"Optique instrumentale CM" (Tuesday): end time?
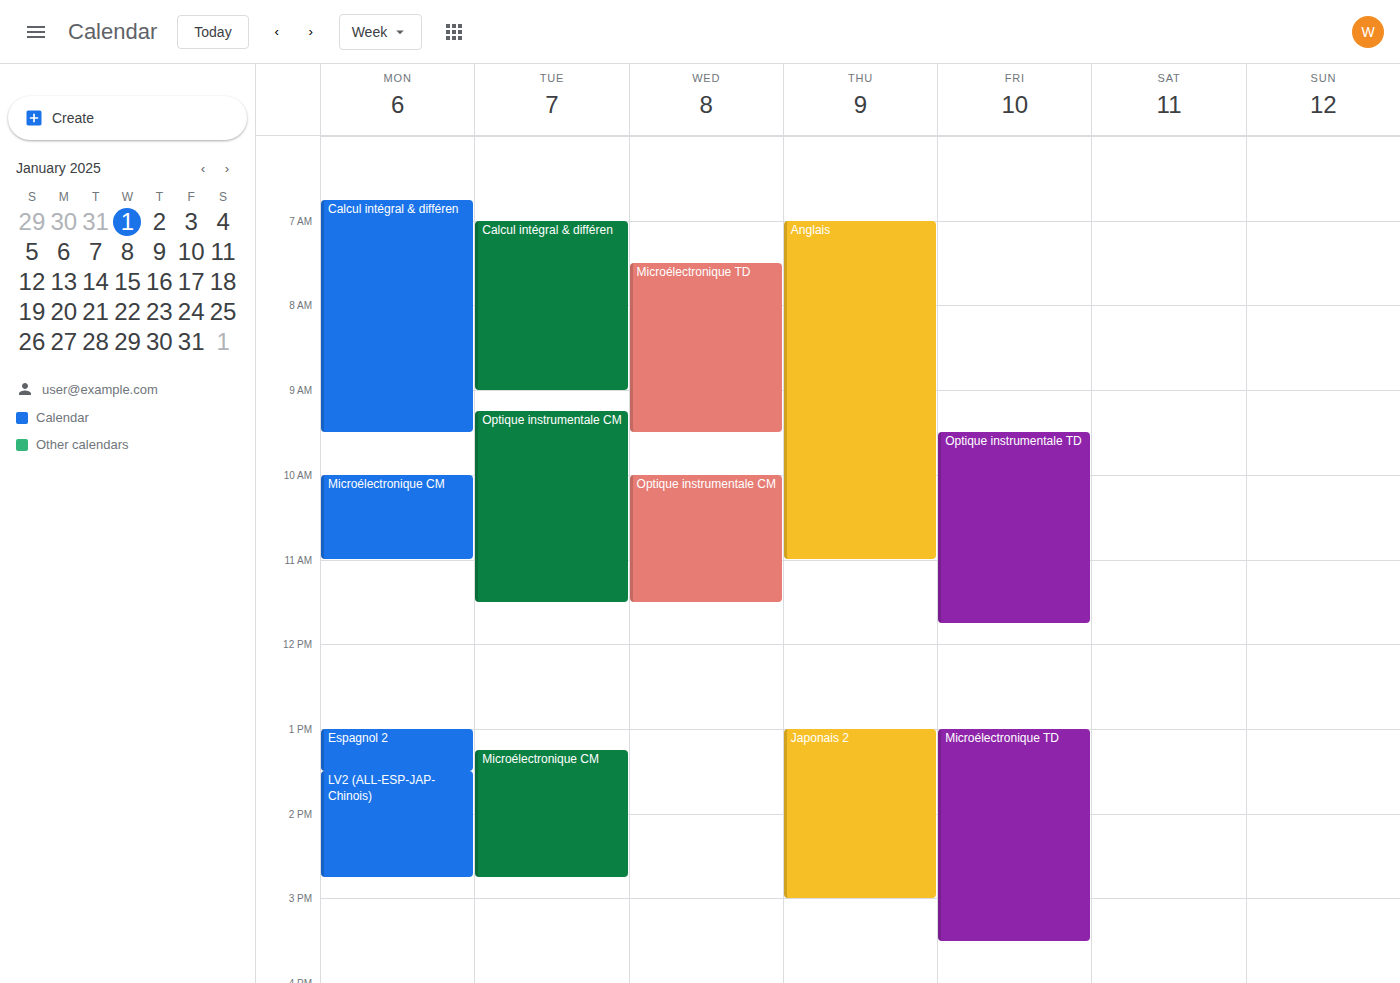
11:30 AM